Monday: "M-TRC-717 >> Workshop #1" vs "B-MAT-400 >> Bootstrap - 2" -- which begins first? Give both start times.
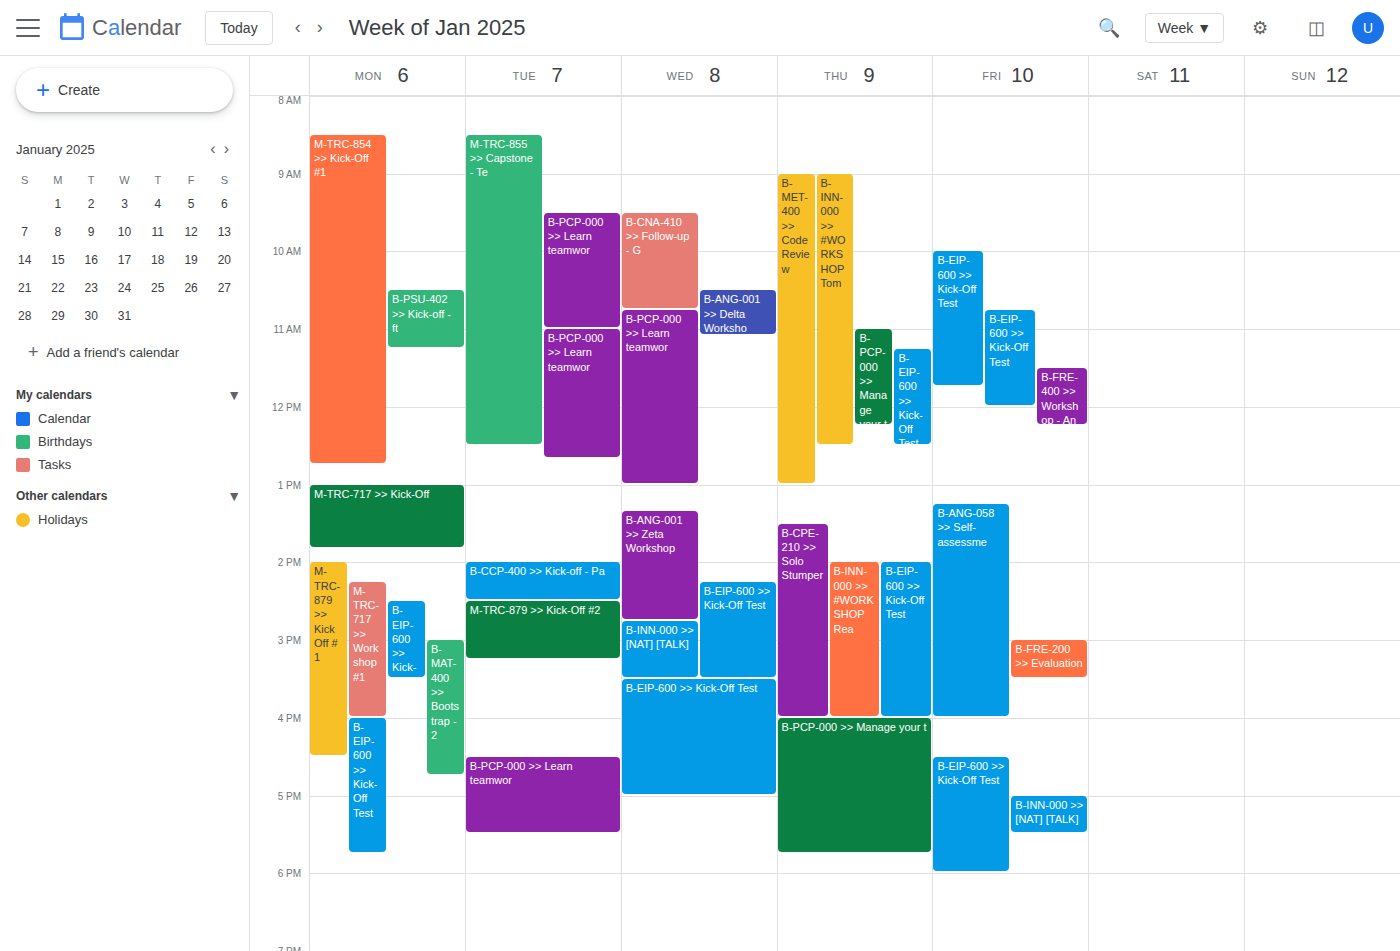
"M-TRC-717 >> Workshop #1" 2:15 PM; "B-MAT-400 >> Bootstrap - 2" 3:00 PM.